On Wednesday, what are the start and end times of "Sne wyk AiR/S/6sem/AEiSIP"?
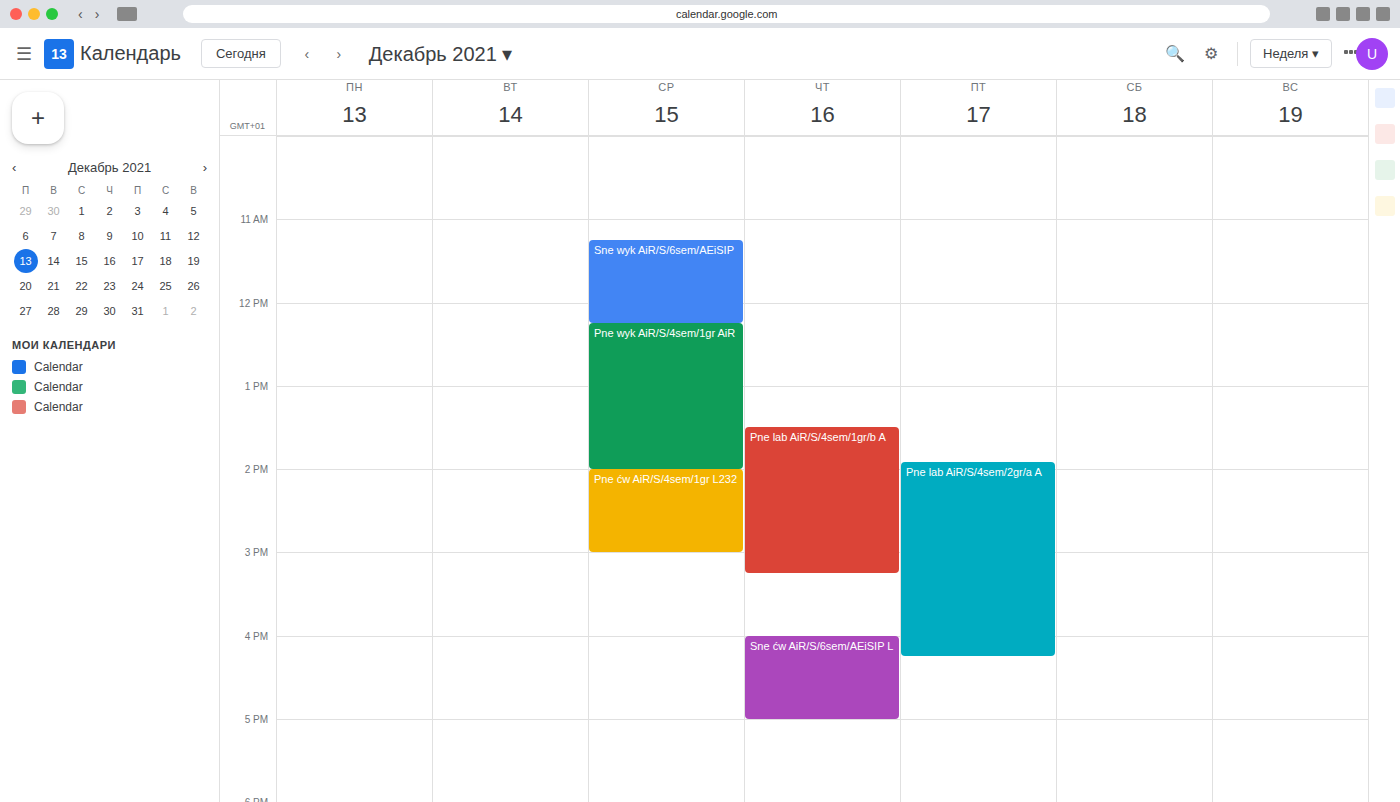
11:15 AM to 12:15 PM